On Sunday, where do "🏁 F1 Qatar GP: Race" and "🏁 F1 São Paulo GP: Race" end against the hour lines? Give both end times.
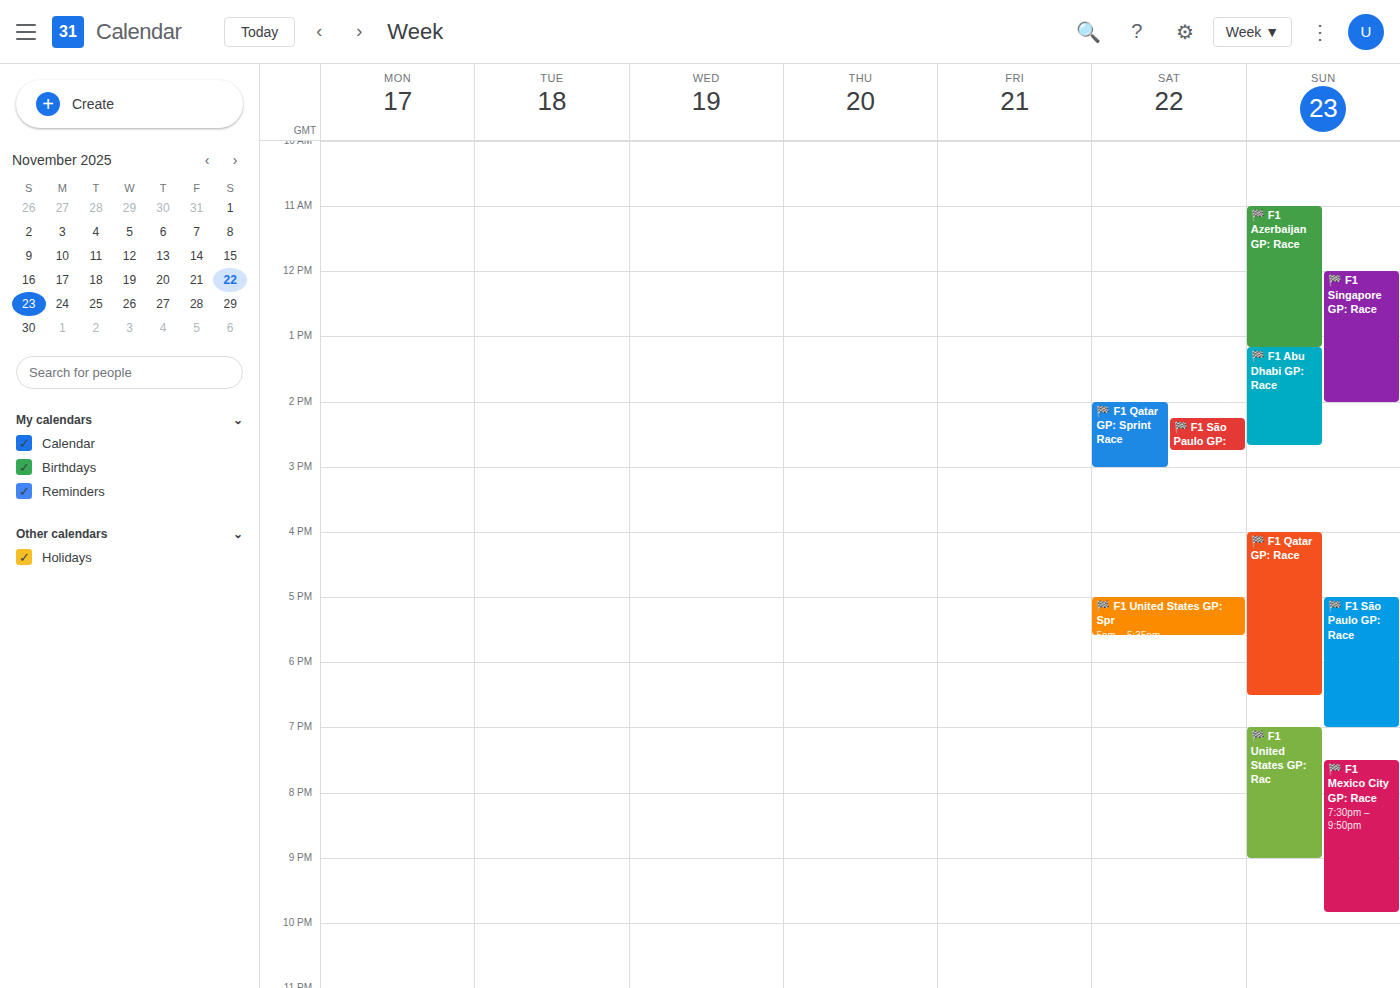
"🏁 F1 Qatar GP: Race": 6:30 PM, halfway between the 6 PM and 7 PM lines. "🏁 F1 São Paulo GP: Race": 7:00 PM, exactly on the 7 PM line.